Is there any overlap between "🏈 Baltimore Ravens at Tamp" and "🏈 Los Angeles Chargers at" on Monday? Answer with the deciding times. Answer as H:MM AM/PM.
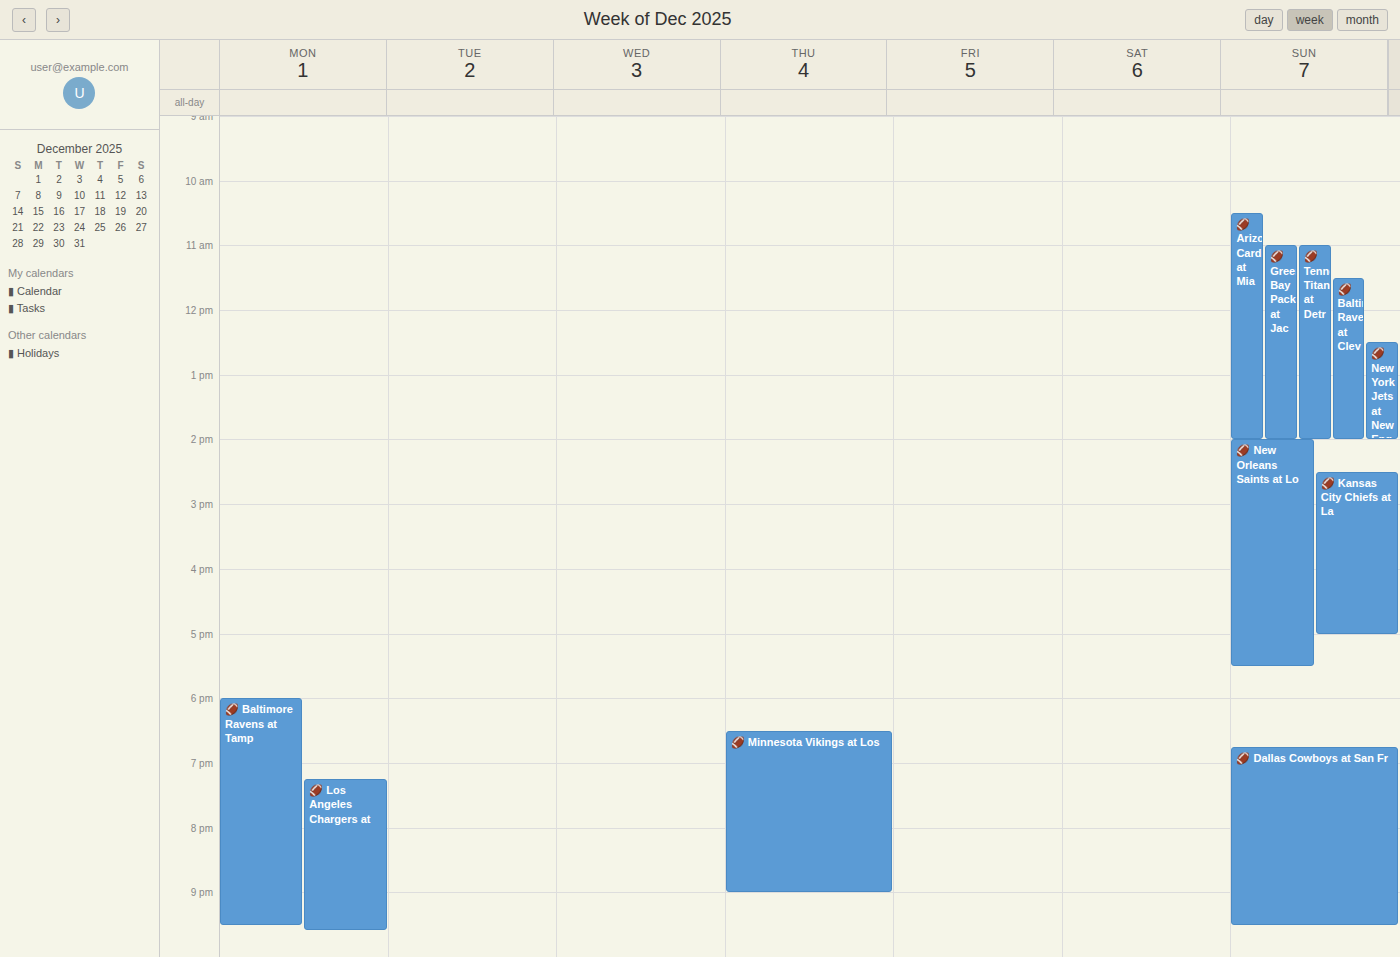
"🏈 Los Angeles Chargers at" starts at 7:15 PM, before "🏈 Baltimore Ravens at Tamp" ends at 9:30 PM -- they overlap.